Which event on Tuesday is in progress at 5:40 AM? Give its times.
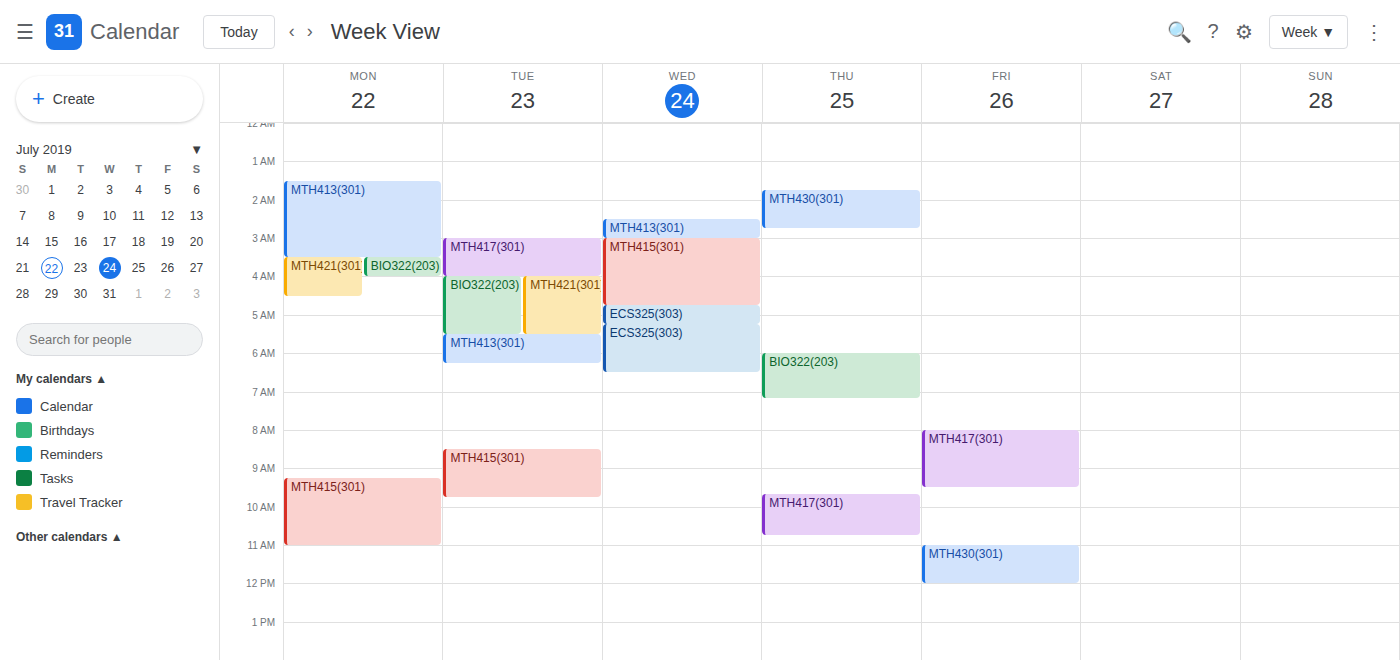
"MTH413(301)", 5:30 AM to 6:15 AM